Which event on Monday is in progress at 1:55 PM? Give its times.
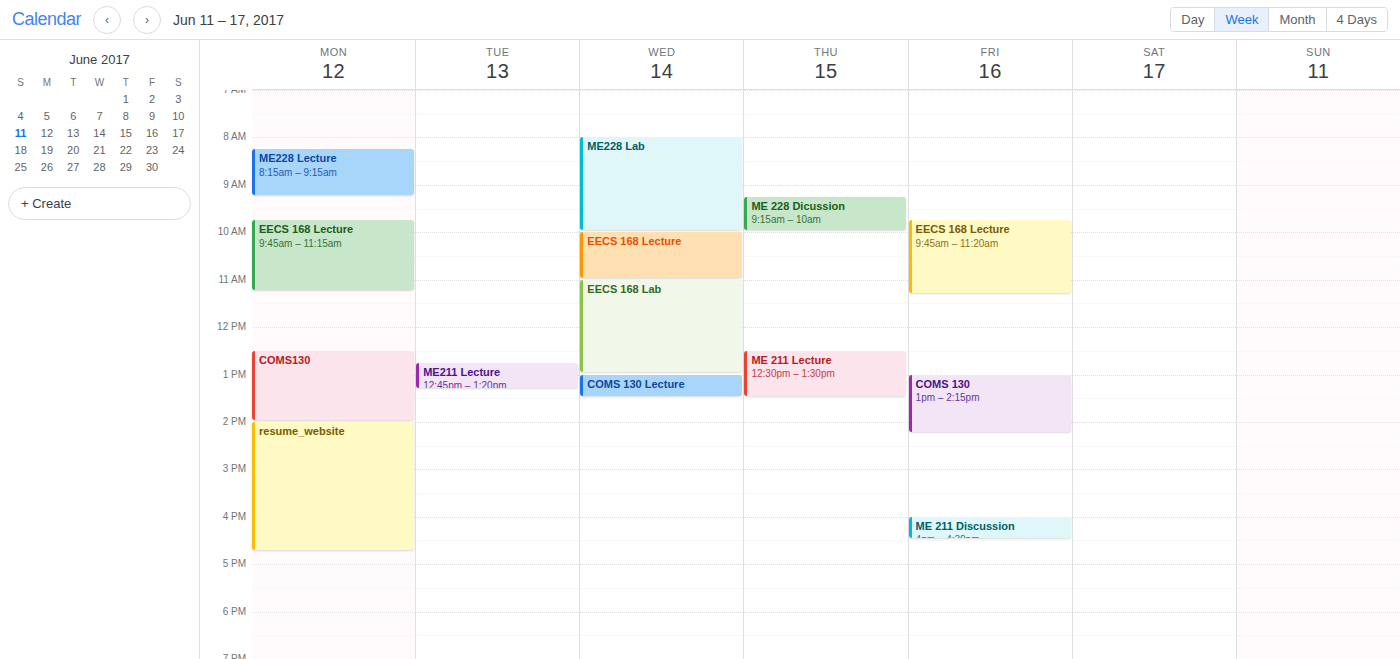
"COMS130", 12:30 PM to 2:00 PM